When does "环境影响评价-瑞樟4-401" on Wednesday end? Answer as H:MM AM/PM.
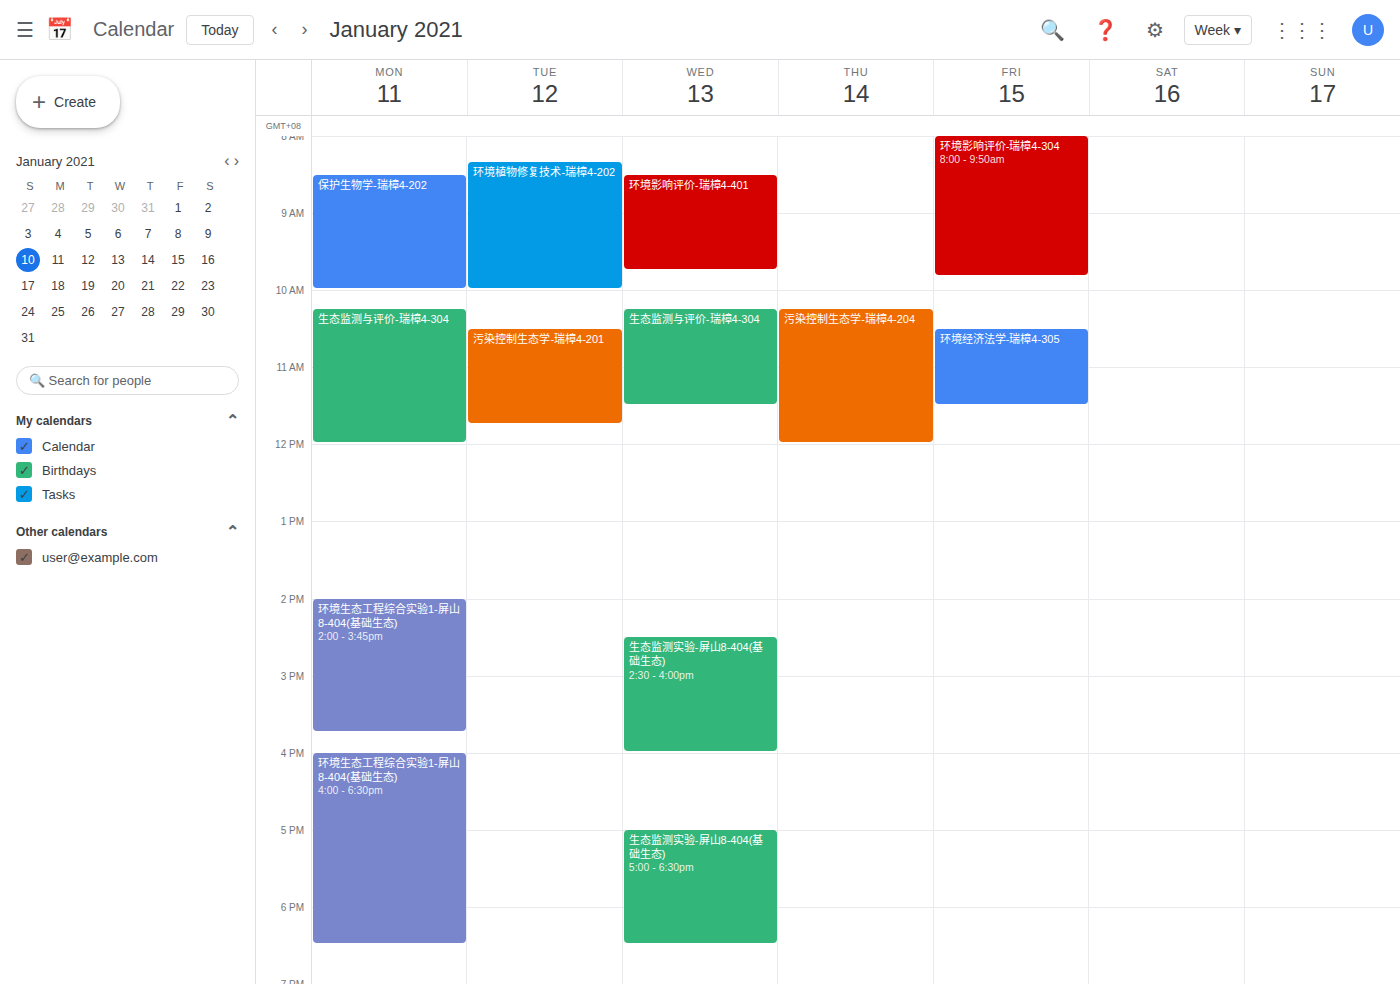
9:45 AM